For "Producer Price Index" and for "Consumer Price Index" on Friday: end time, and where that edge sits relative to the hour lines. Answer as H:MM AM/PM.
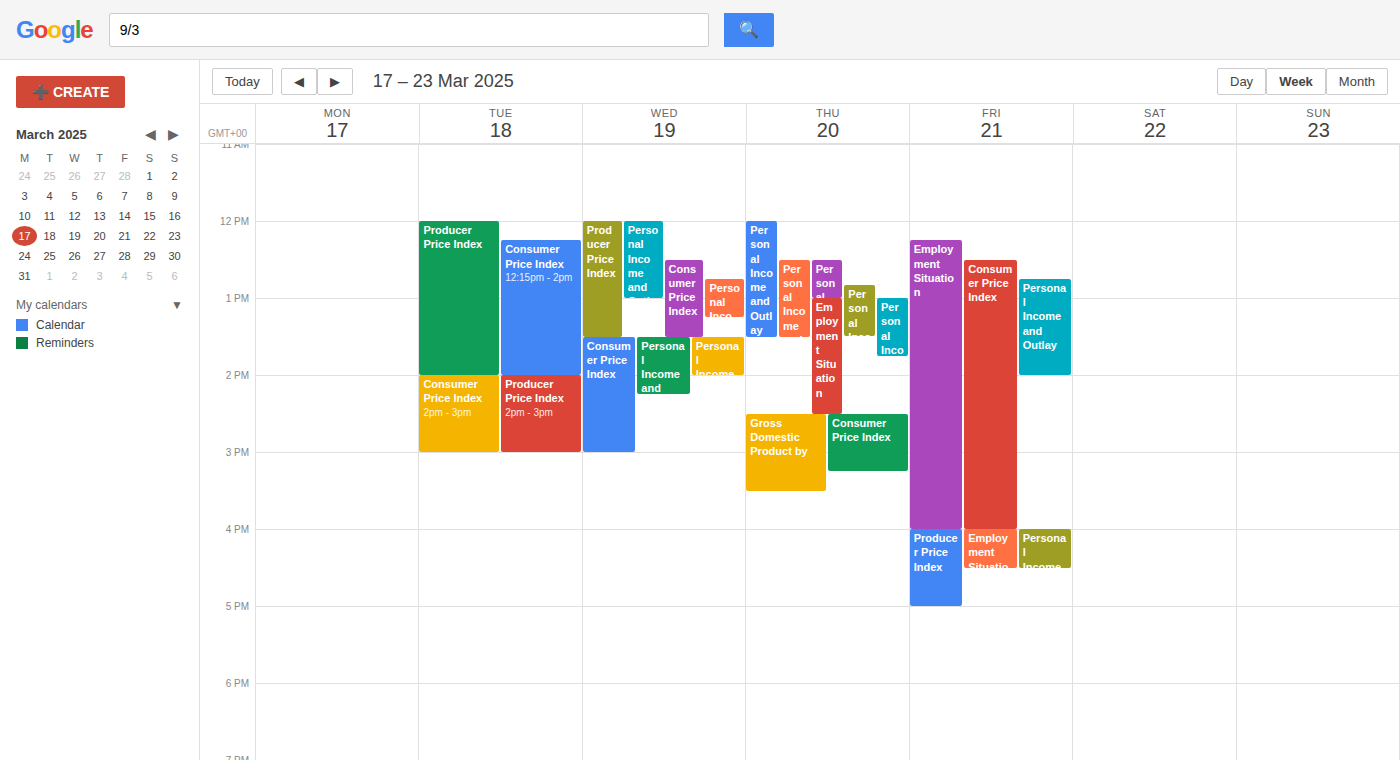
"Producer Price Index": 5:00 PM, exactly on the 5 PM line. "Consumer Price Index": 4:00 PM, exactly on the 4 PM line.